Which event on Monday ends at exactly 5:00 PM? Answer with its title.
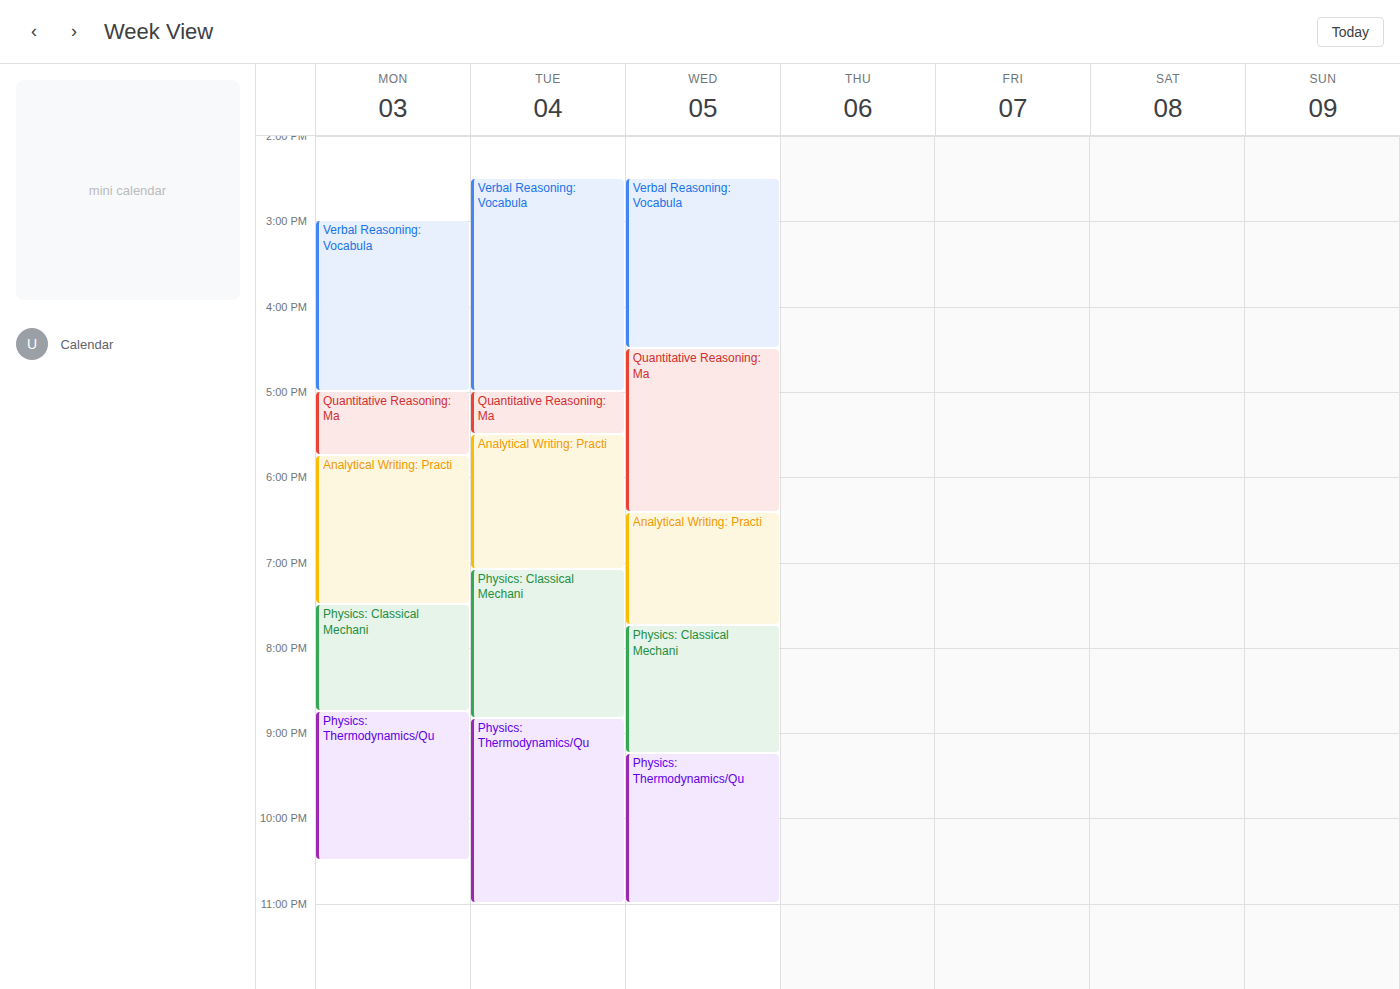
"Verbal Reasoning: Vocabula"